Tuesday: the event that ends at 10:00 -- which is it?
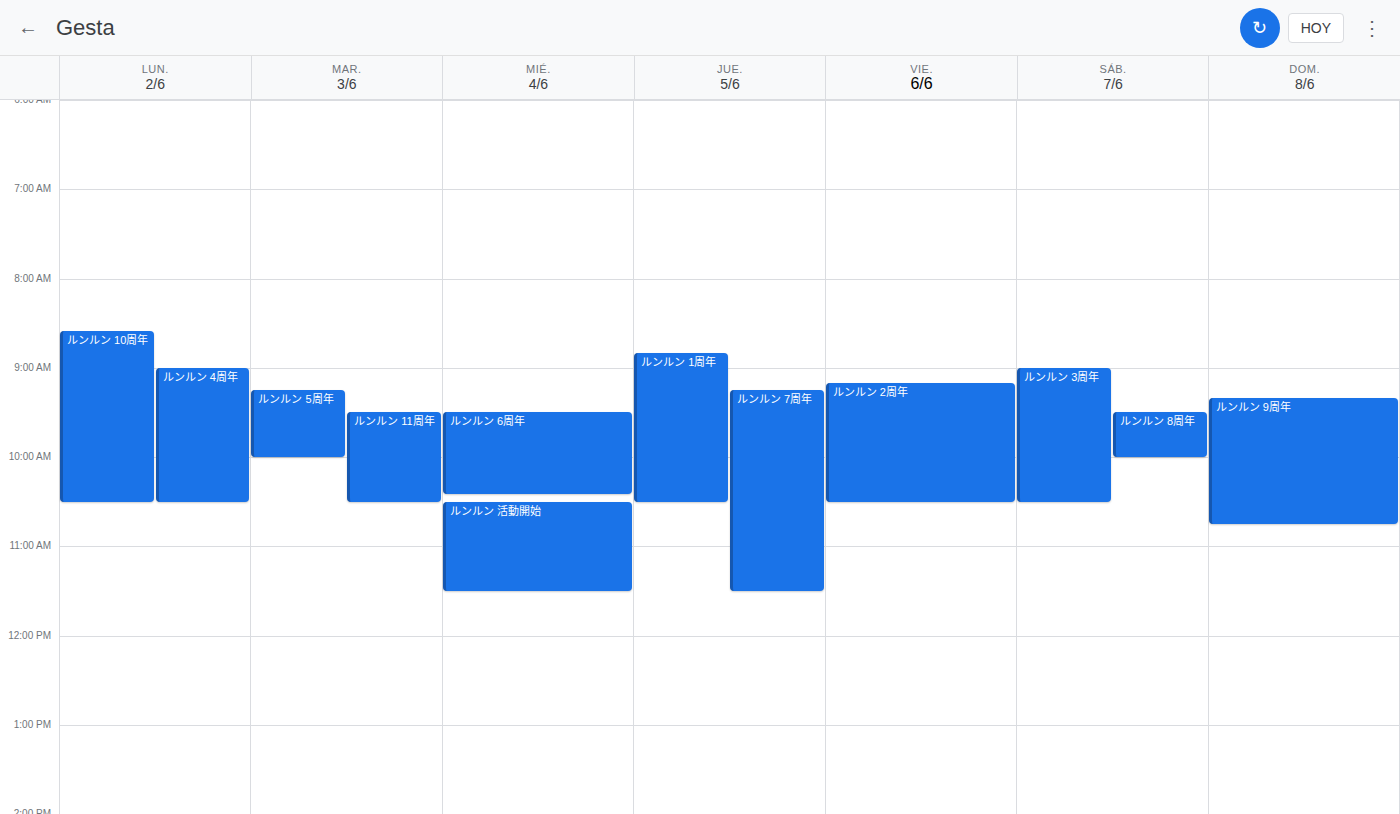
"ルンルン 5周年"